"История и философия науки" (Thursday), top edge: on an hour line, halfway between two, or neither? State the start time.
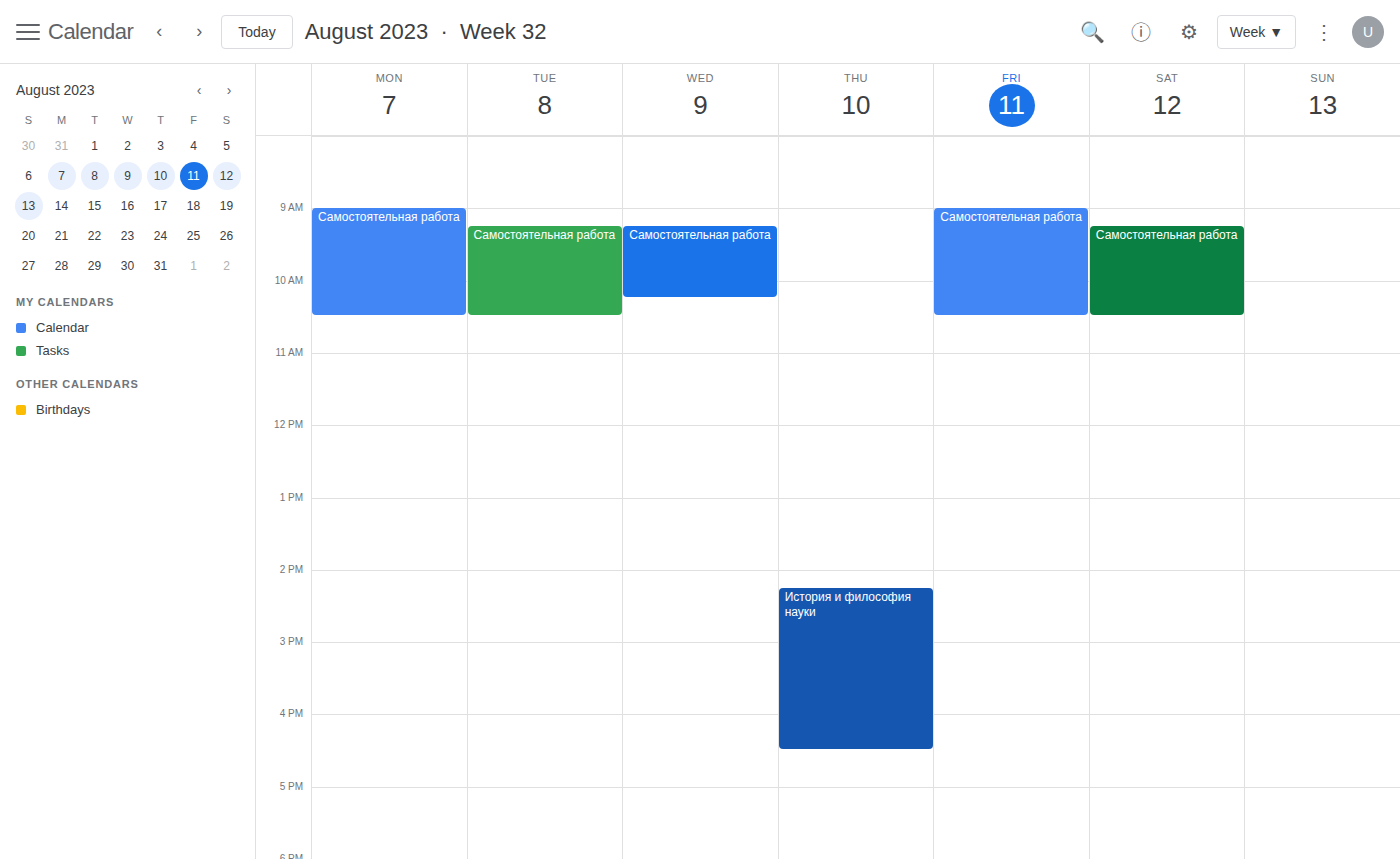
2:15 PM -- neither: a quarter of the way from the 2 PM line to the 3 PM line.